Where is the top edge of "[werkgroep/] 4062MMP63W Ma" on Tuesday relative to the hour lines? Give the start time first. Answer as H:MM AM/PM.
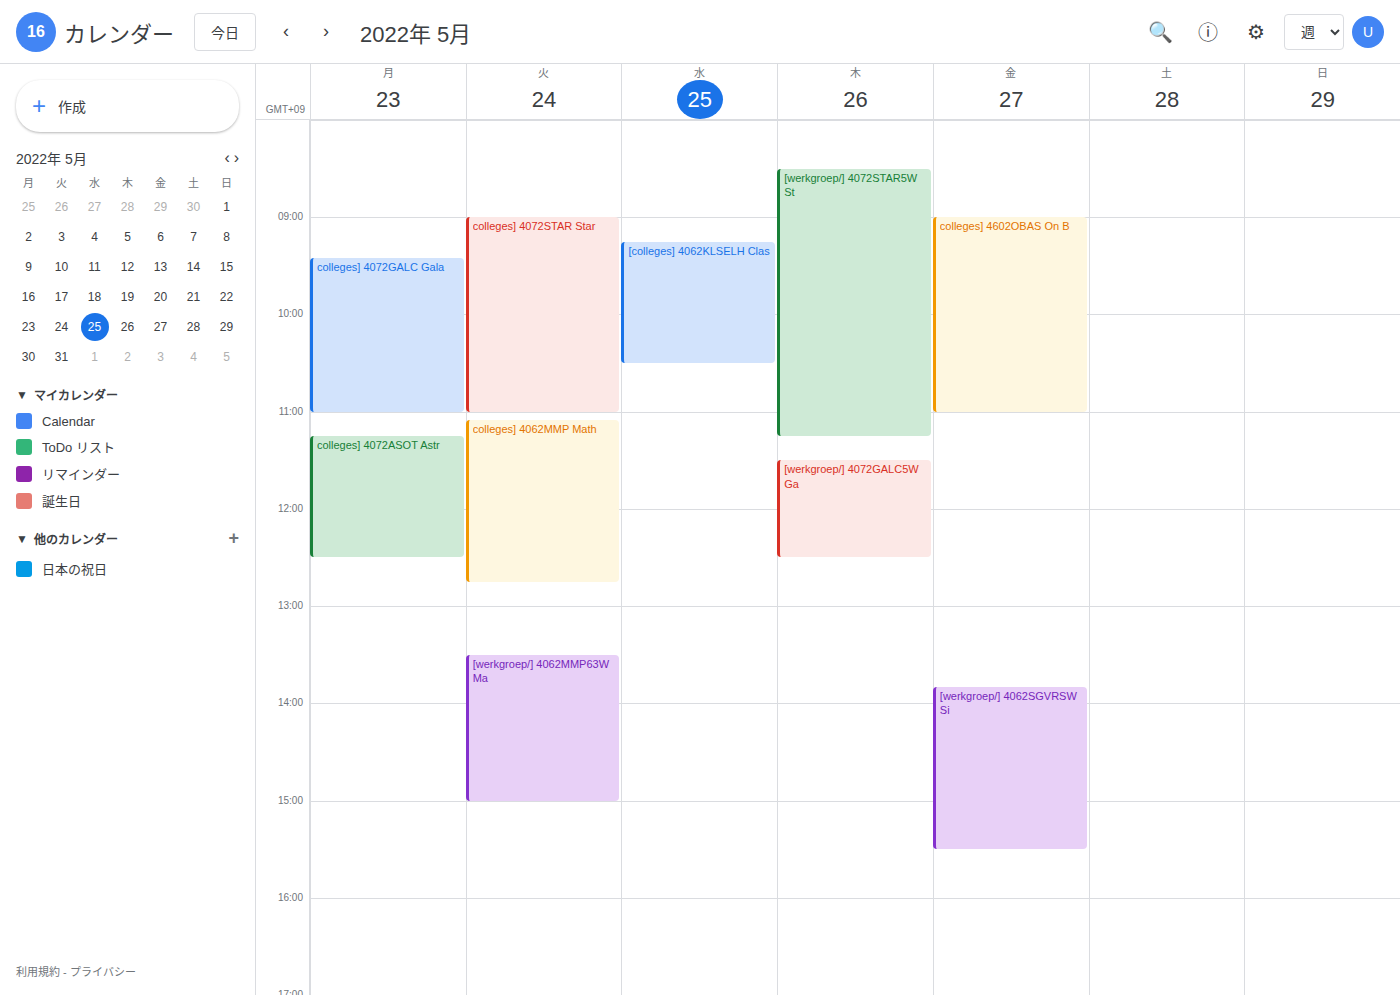
1:30 PM -- halfway between the 1 PM and 2 PM lines.